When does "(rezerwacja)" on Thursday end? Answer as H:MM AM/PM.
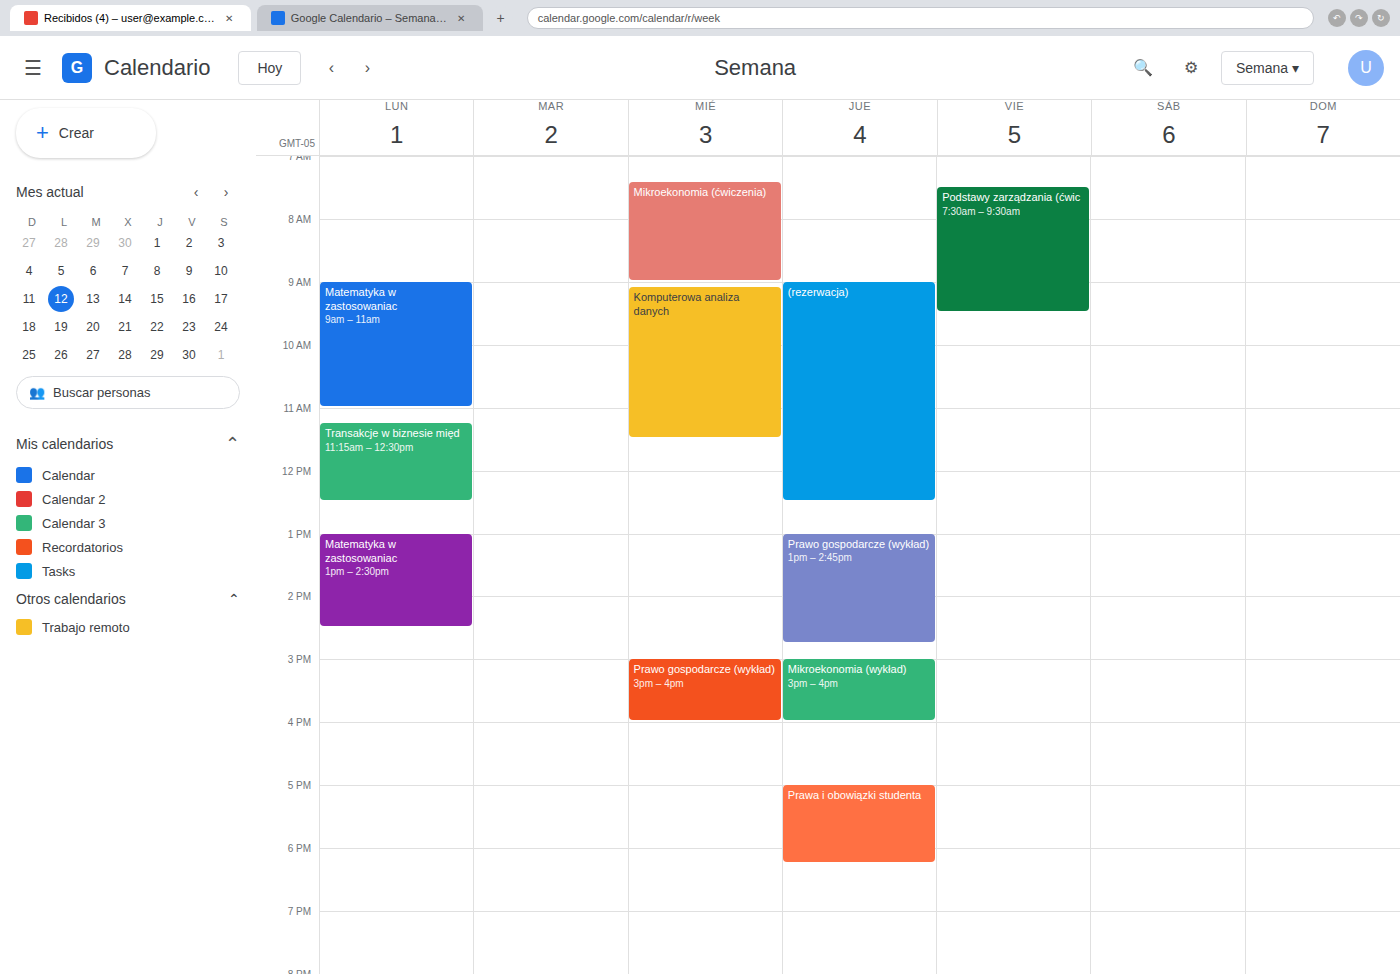
12:30 PM